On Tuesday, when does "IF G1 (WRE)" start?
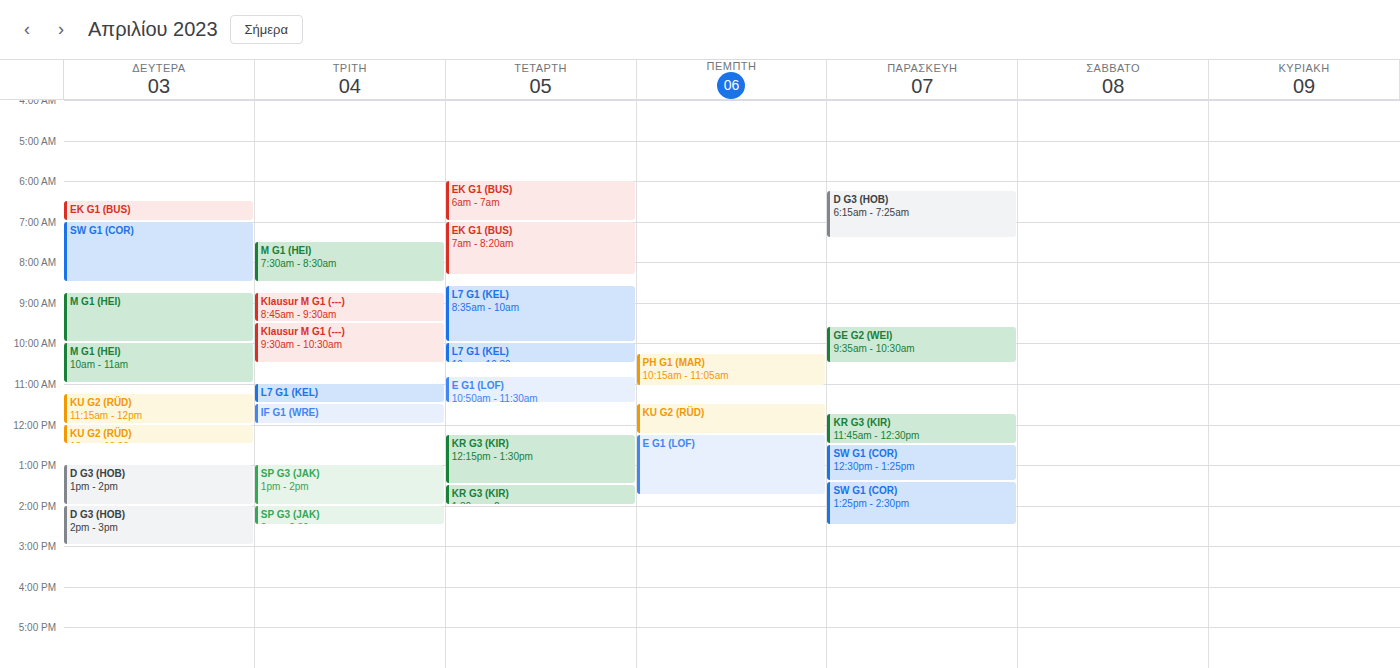
11:30 AM